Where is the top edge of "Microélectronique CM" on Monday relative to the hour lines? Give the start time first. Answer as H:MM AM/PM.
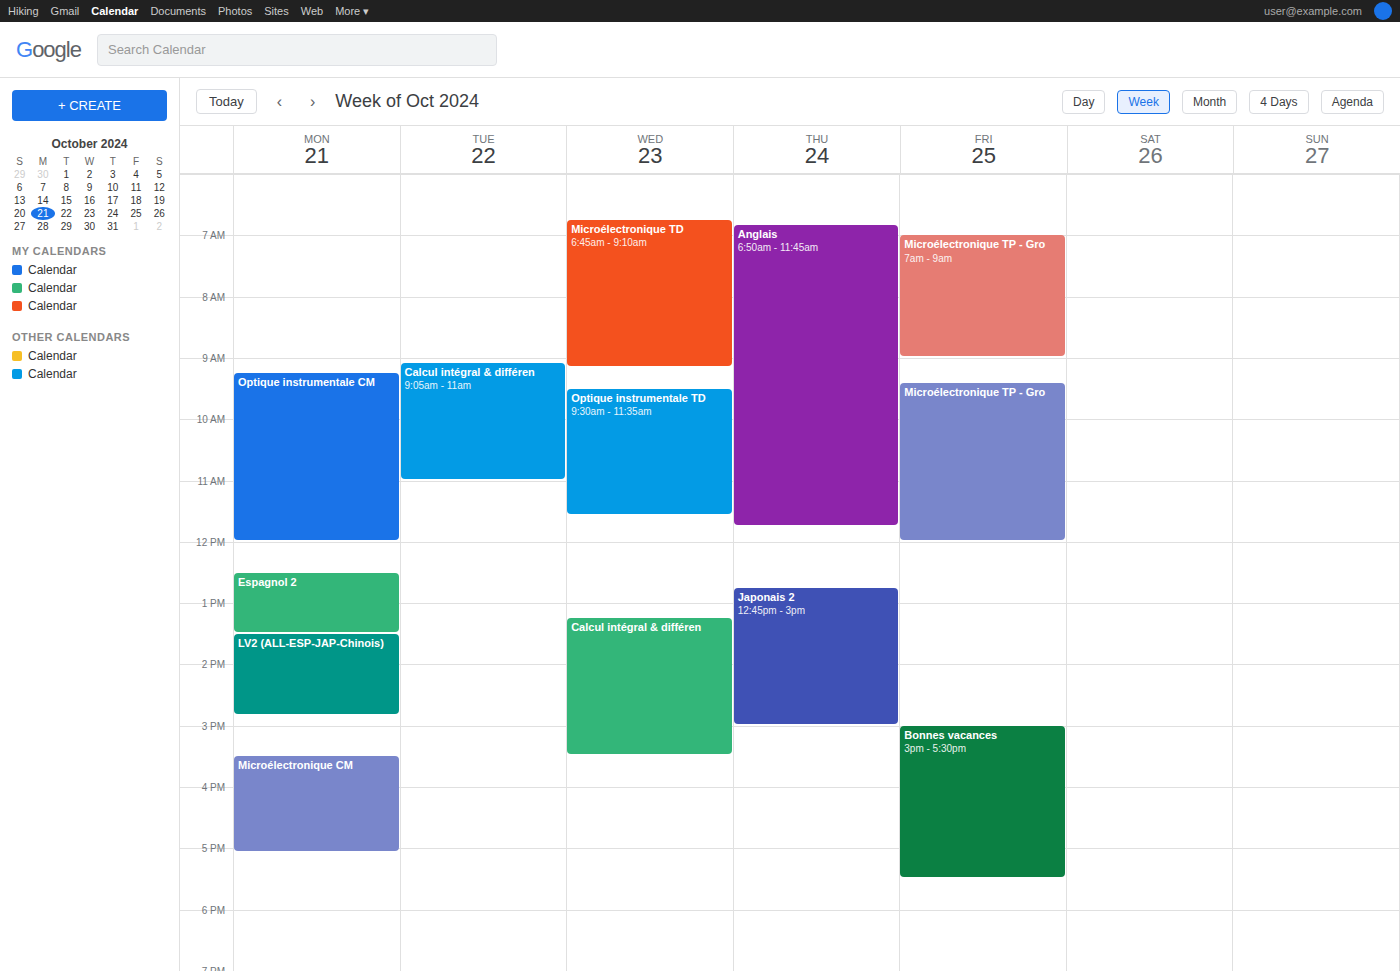
3:30 PM -- halfway between the 3 PM and 4 PM lines.